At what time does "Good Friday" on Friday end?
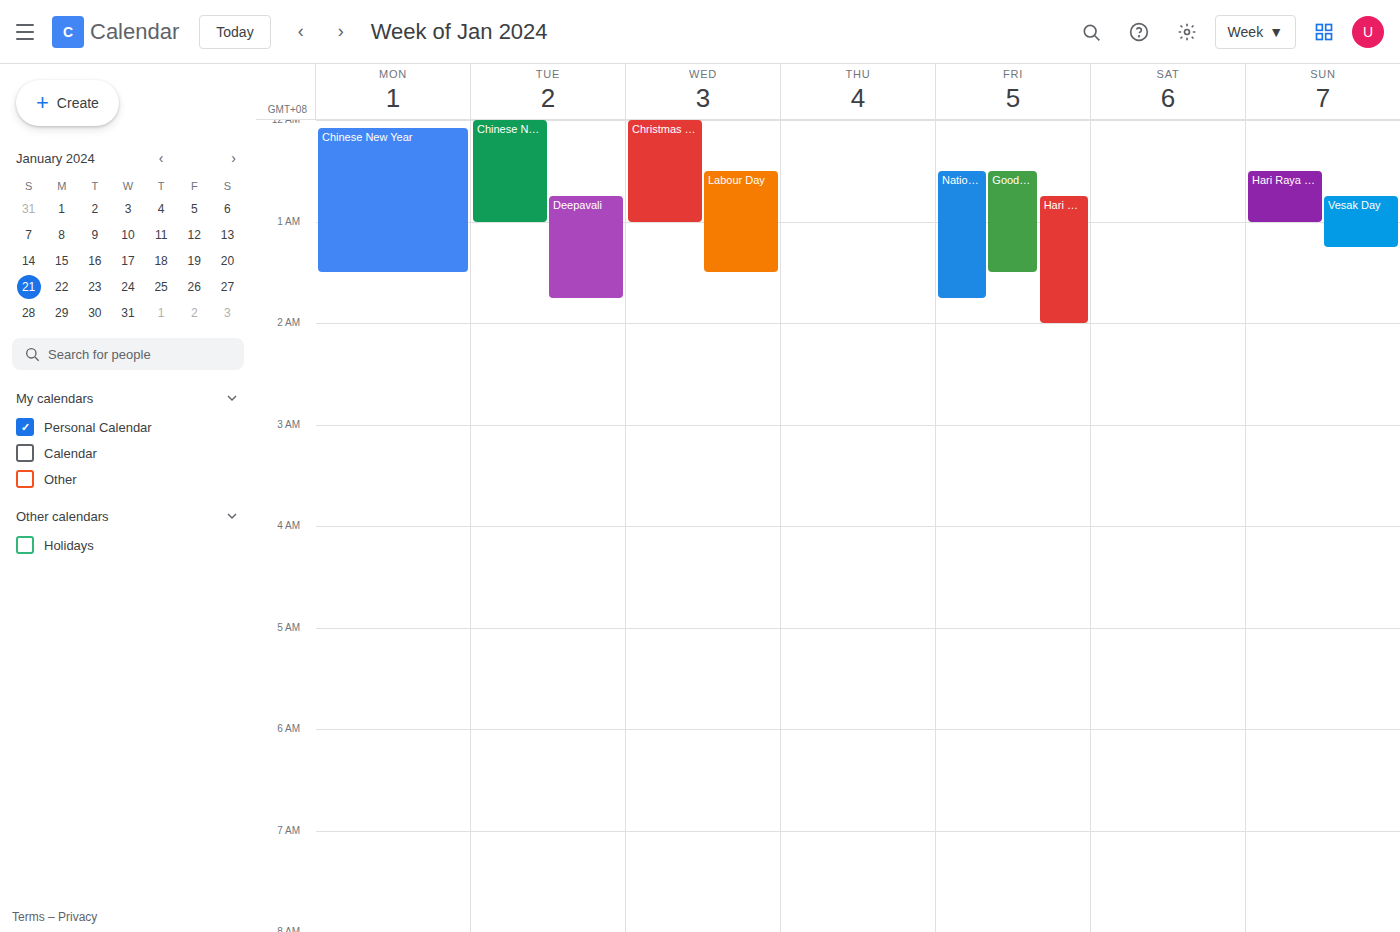
1:30 AM